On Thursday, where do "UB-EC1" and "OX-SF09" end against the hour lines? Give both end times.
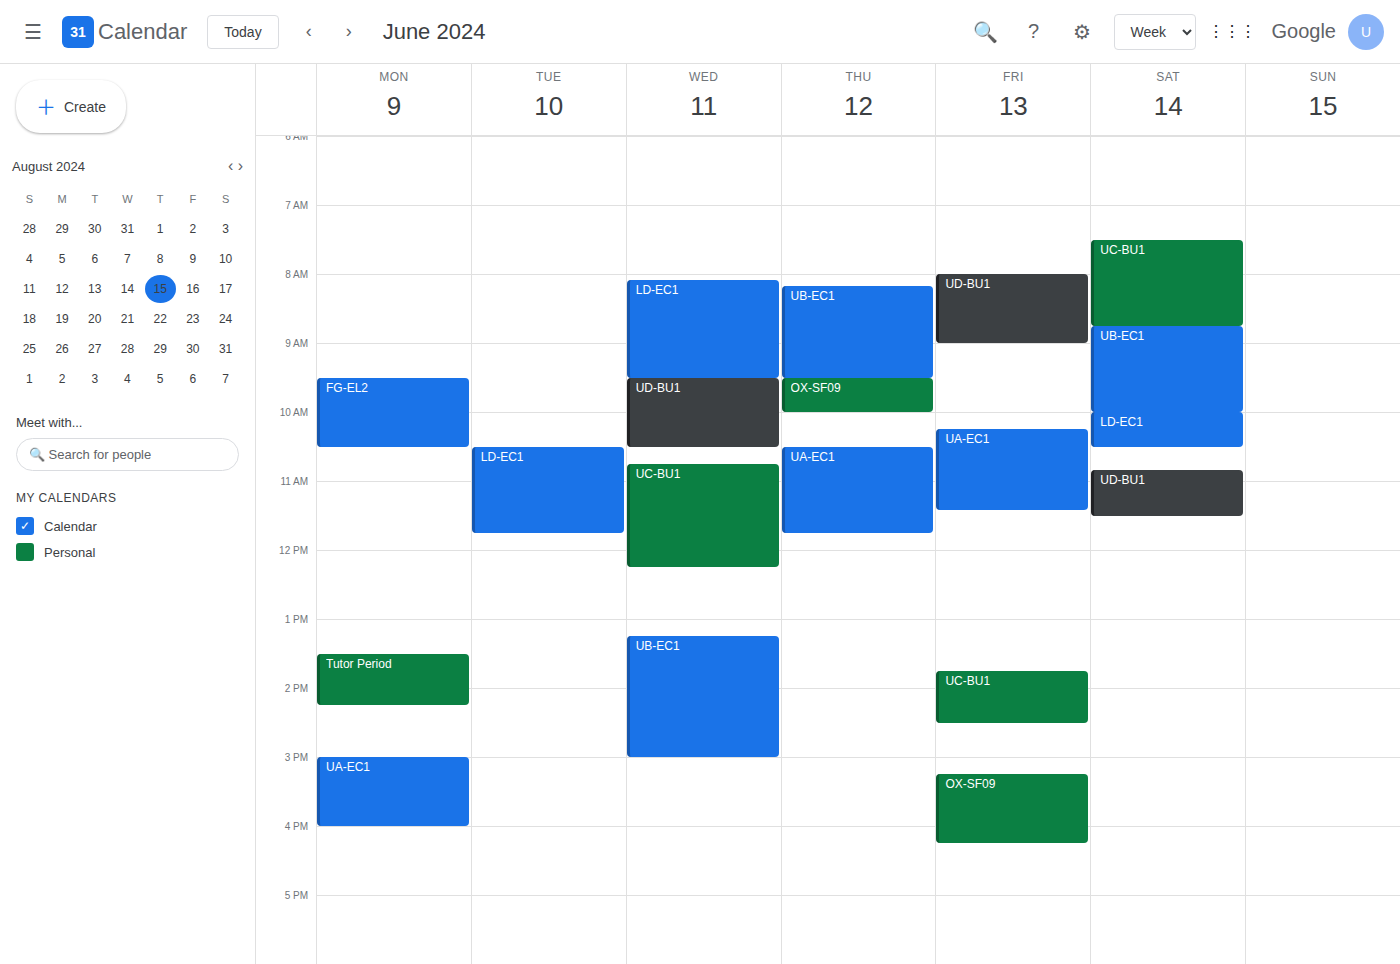
"UB-EC1": 9:30 AM, halfway between the 9 AM and 10 AM lines. "OX-SF09": 10:00 AM, exactly on the 10 AM line.